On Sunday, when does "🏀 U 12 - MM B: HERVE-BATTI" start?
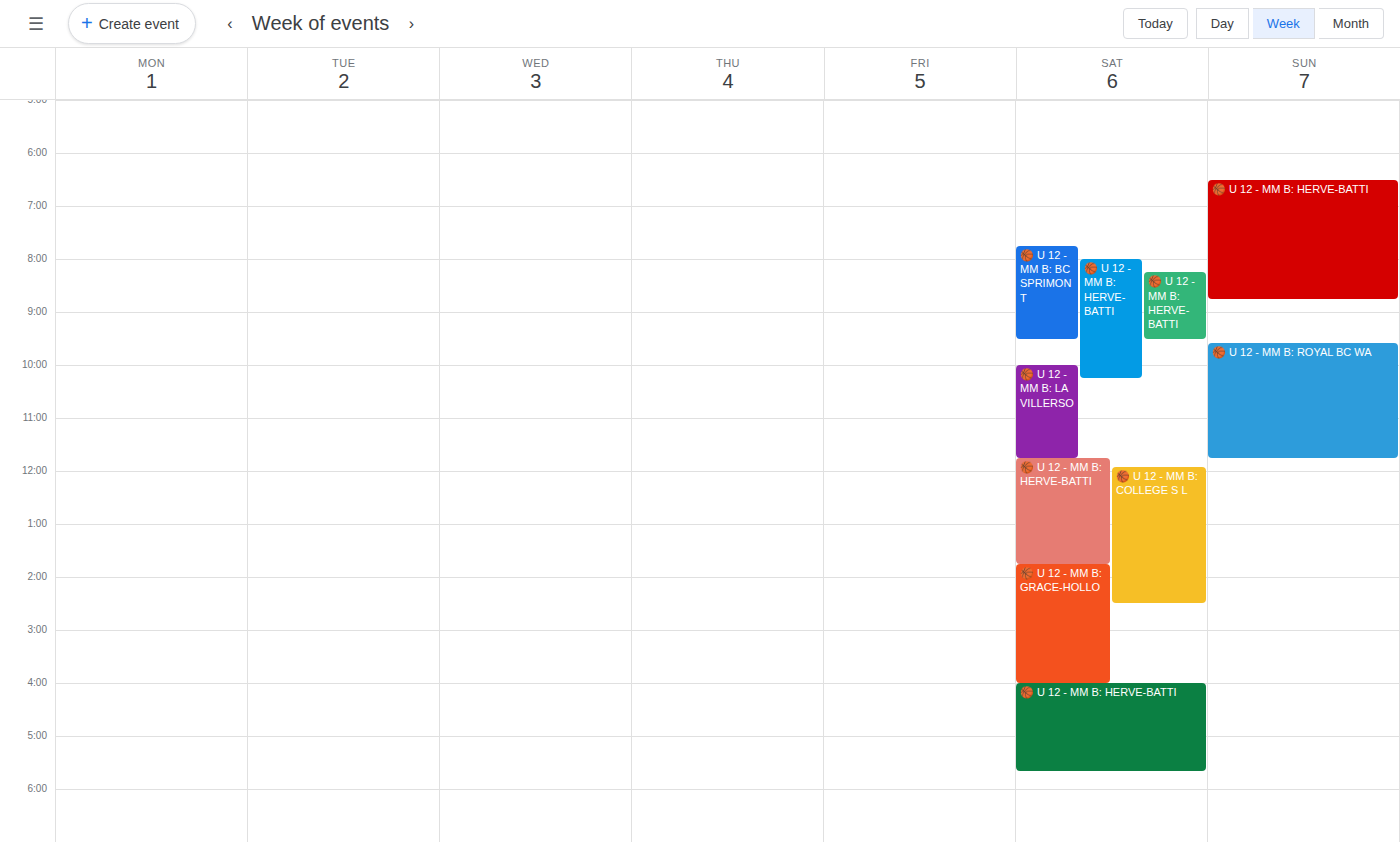
6:30 AM